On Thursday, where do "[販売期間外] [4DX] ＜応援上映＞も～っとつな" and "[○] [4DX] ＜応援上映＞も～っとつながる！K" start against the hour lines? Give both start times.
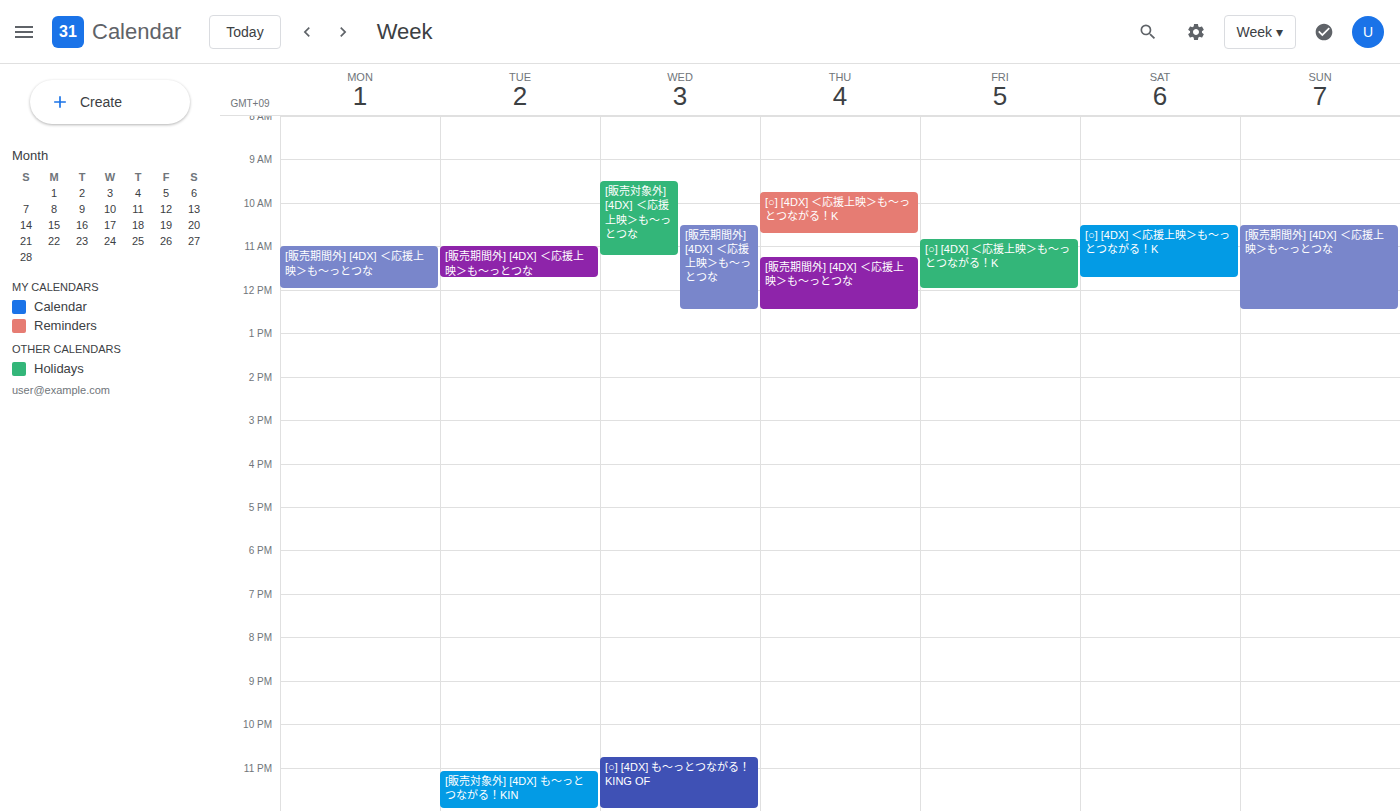
"[販売期間外] [4DX] ＜応援上映＞も～っとつな": 11:15 AM, neither: a quarter of the way from the 11 AM line to the 12 PM line. "[○] [4DX] ＜応援上映＞も～っとつながる！K": 9:45 AM, neither: three quarters of the way from the 9 AM line to the 10 AM line.